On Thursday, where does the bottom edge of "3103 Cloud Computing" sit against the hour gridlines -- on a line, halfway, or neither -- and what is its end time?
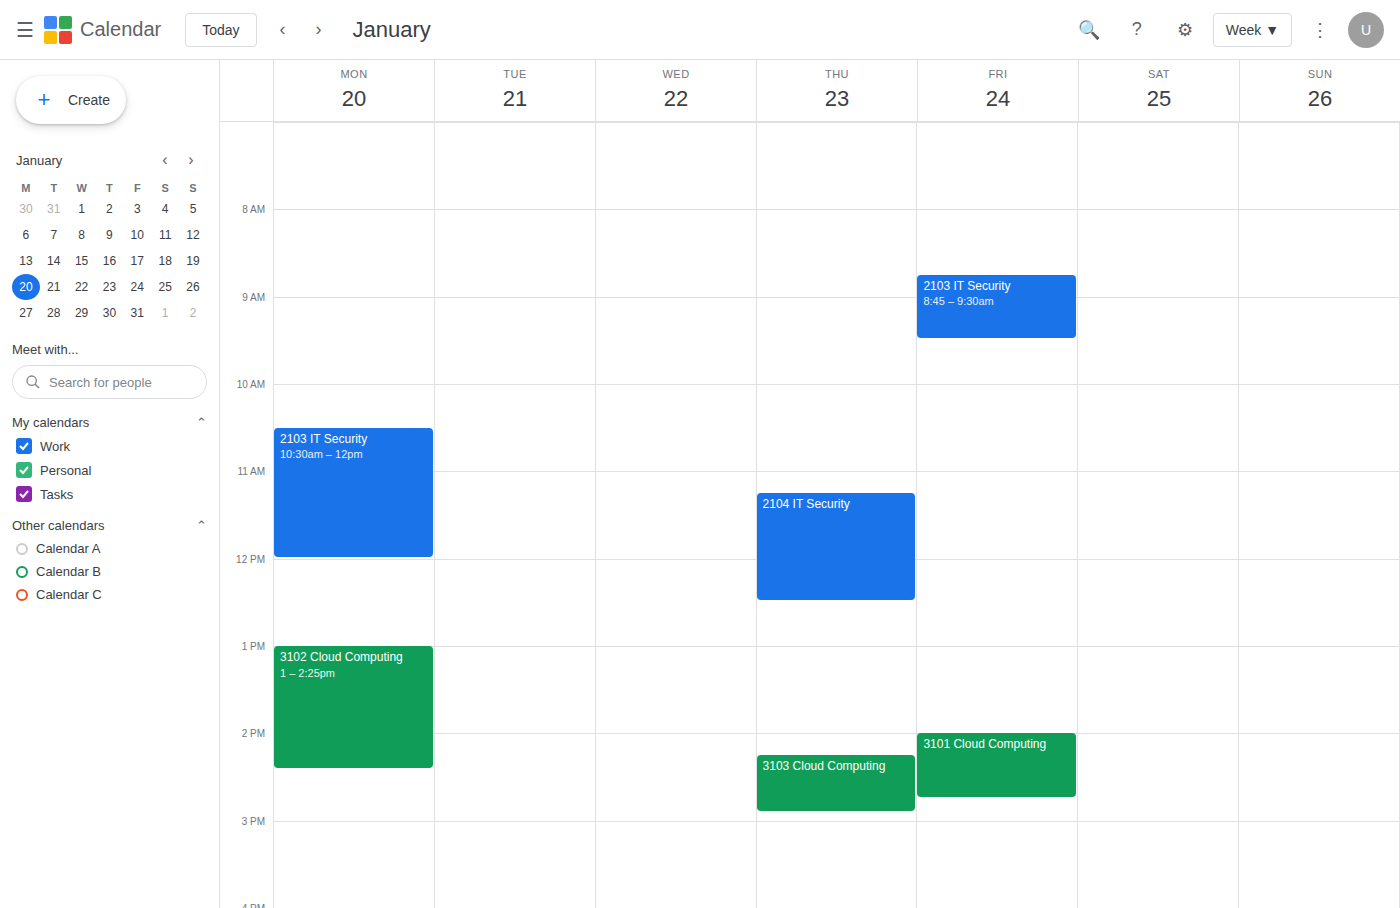
2:55 PM -- neither: 55 minutes below the 2 PM line and 5 minutes above the 3 PM line.